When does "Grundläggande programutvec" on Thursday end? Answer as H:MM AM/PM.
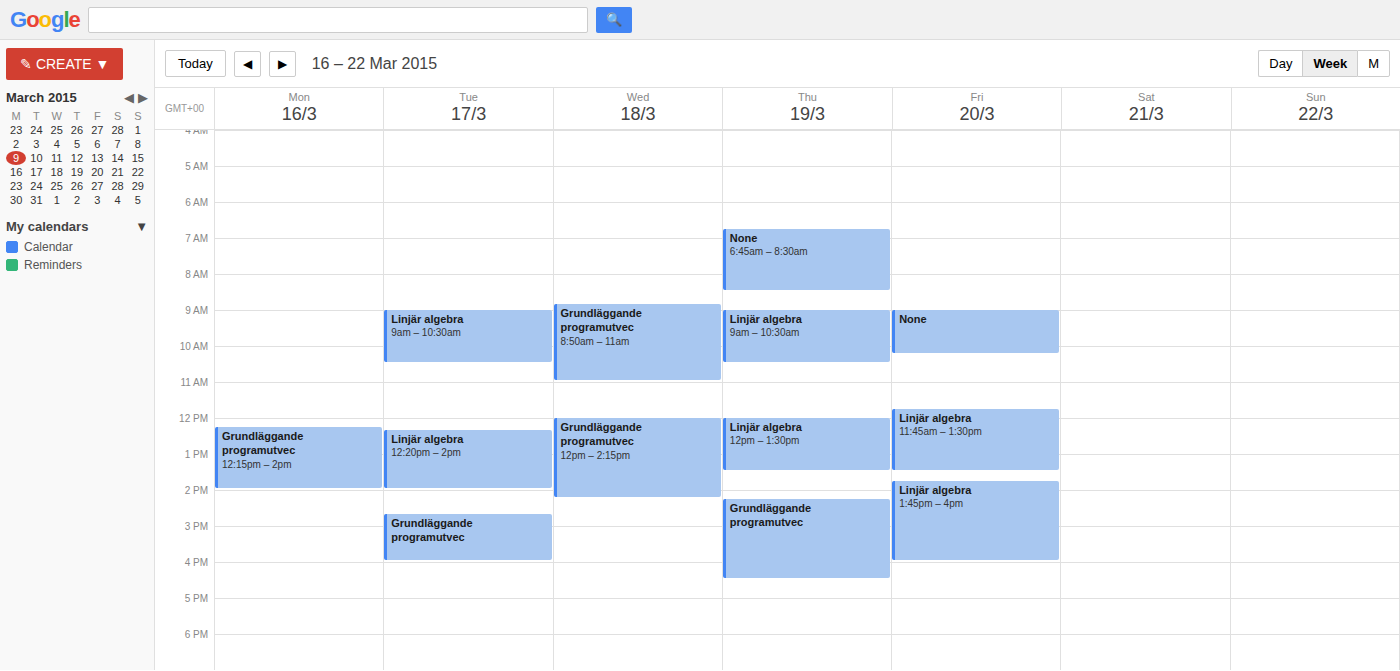
4:30 PM